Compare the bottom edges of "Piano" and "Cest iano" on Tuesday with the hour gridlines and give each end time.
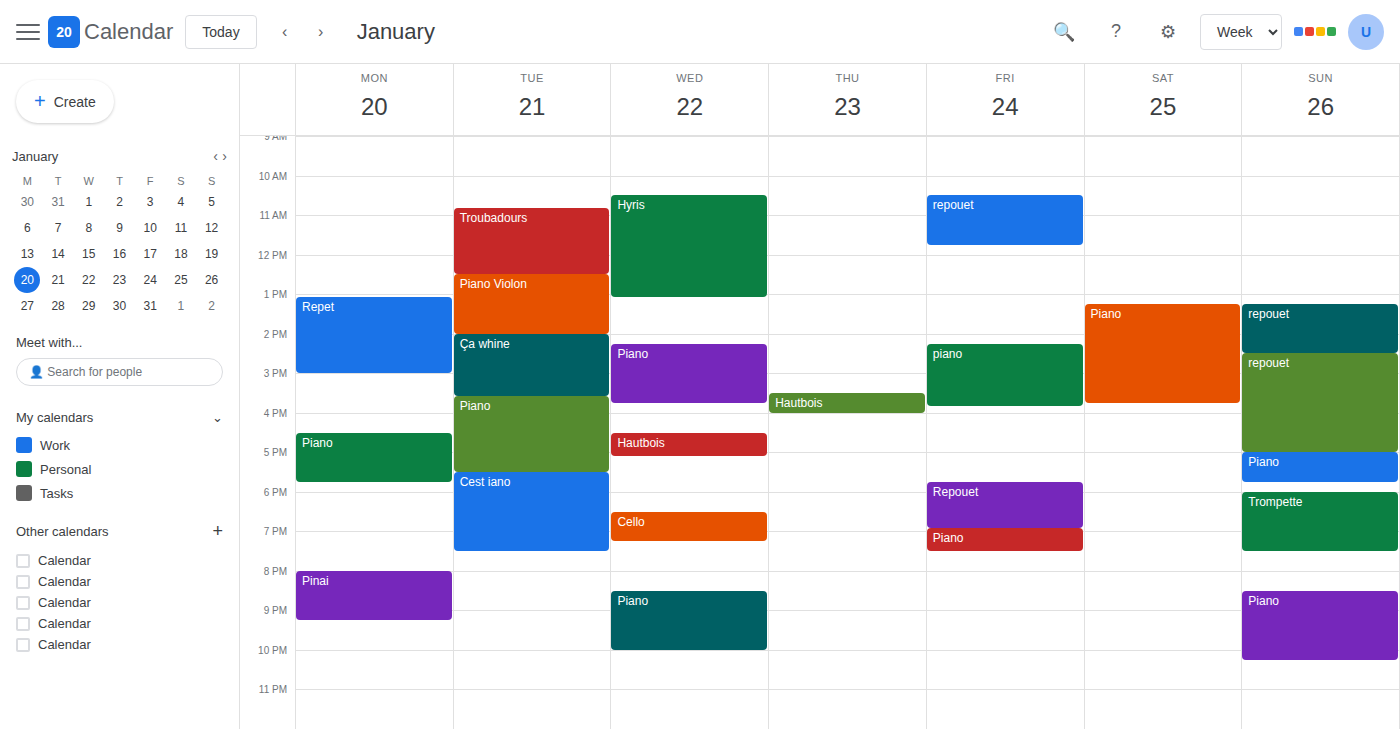
"Piano": 5:30 PM, halfway between the 5 PM and 6 PM lines. "Cest iano": 7:30 PM, halfway between the 7 PM and 8 PM lines.